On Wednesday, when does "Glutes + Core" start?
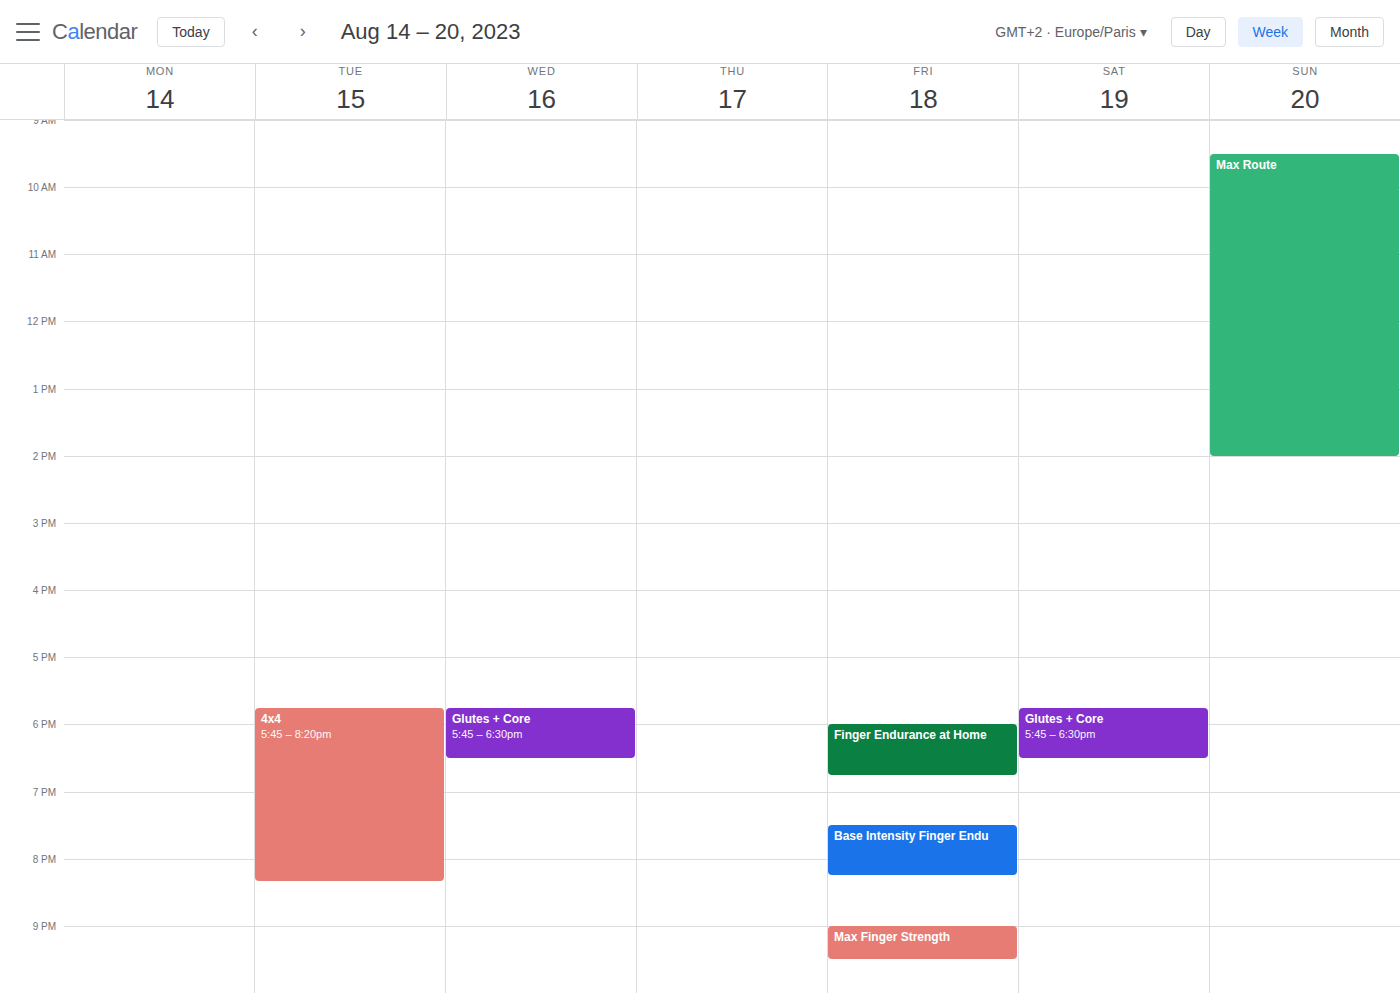
5:45 PM